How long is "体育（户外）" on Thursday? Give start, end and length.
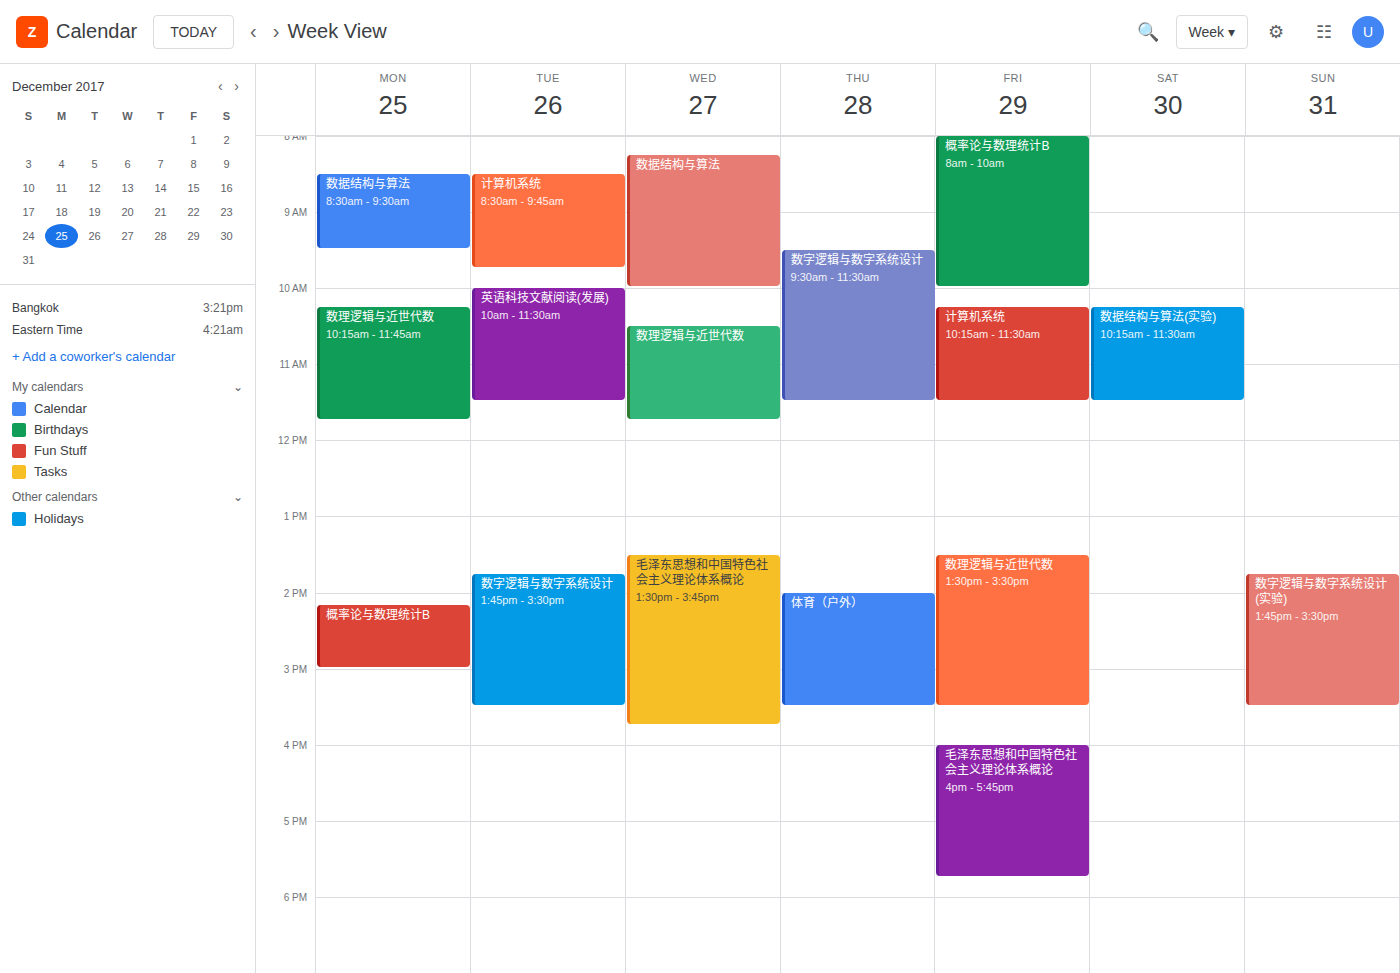
2:00 PM to 3:30 PM, 1 hour 30 minutes